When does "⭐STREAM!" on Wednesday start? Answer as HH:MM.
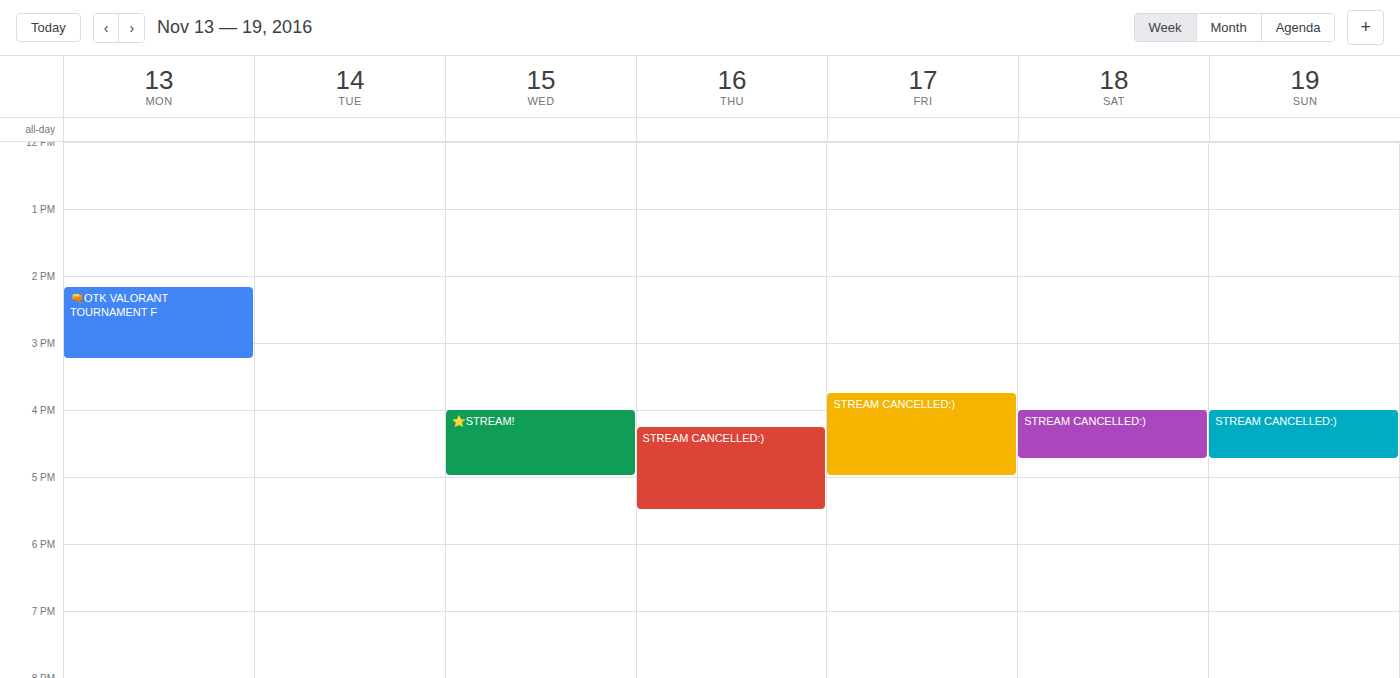
16:00